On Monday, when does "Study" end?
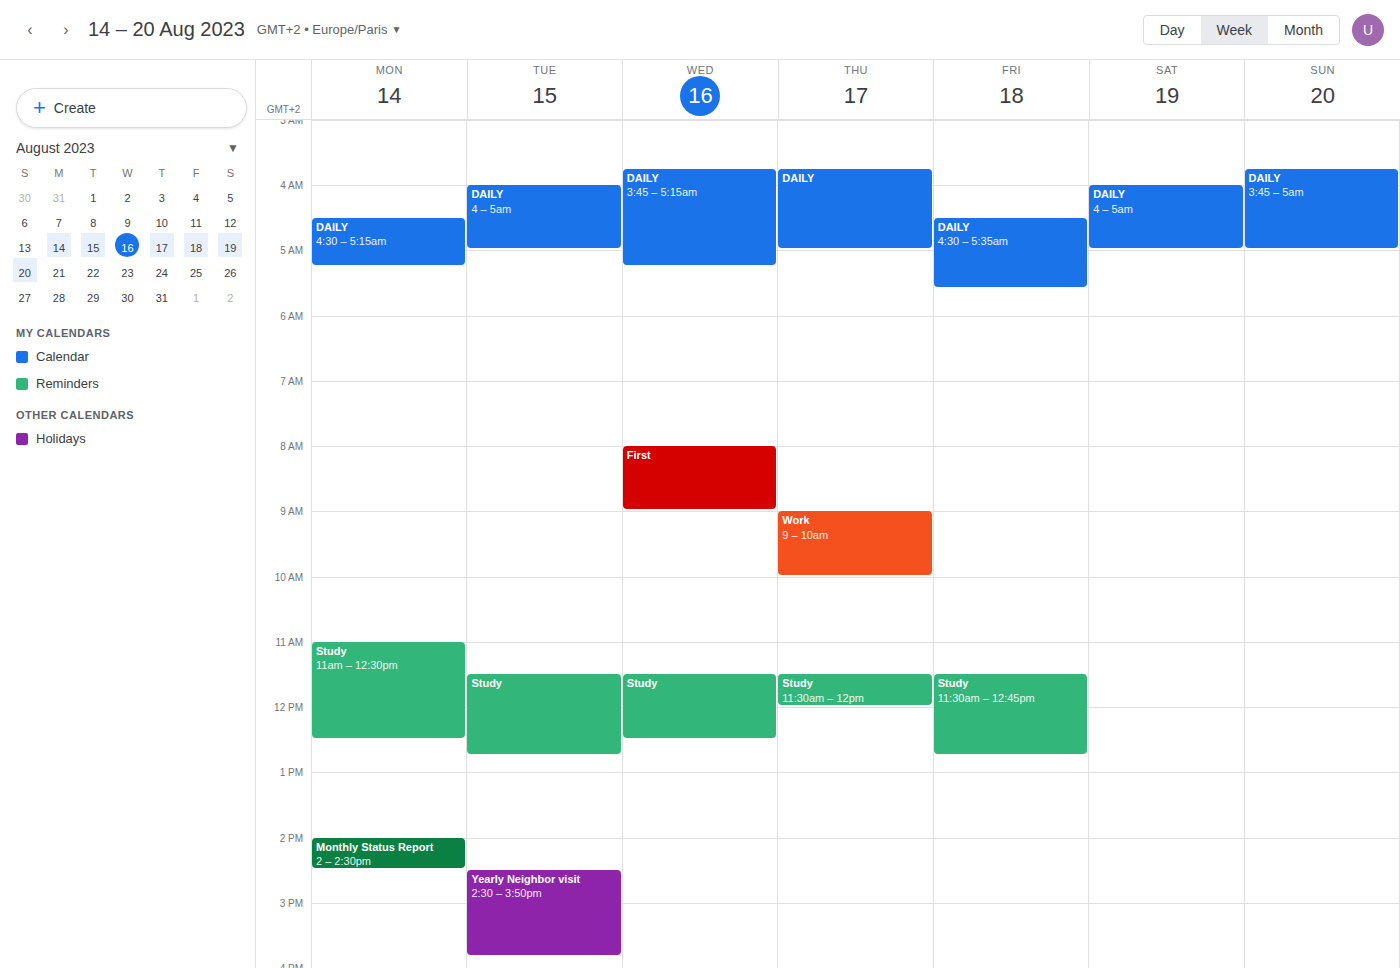
12:30 PM